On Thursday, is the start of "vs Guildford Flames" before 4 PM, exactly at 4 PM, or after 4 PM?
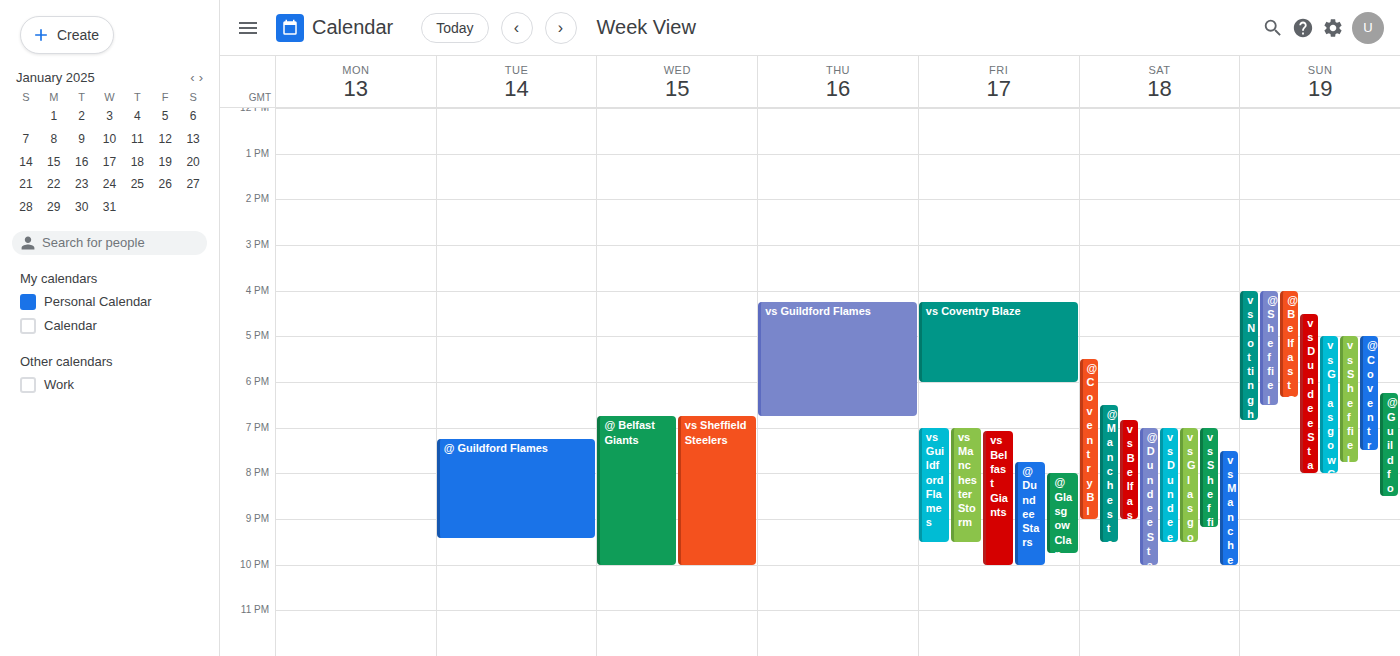
4:15 PM -- after 4 PM, 15 minutes below the 4 PM line.